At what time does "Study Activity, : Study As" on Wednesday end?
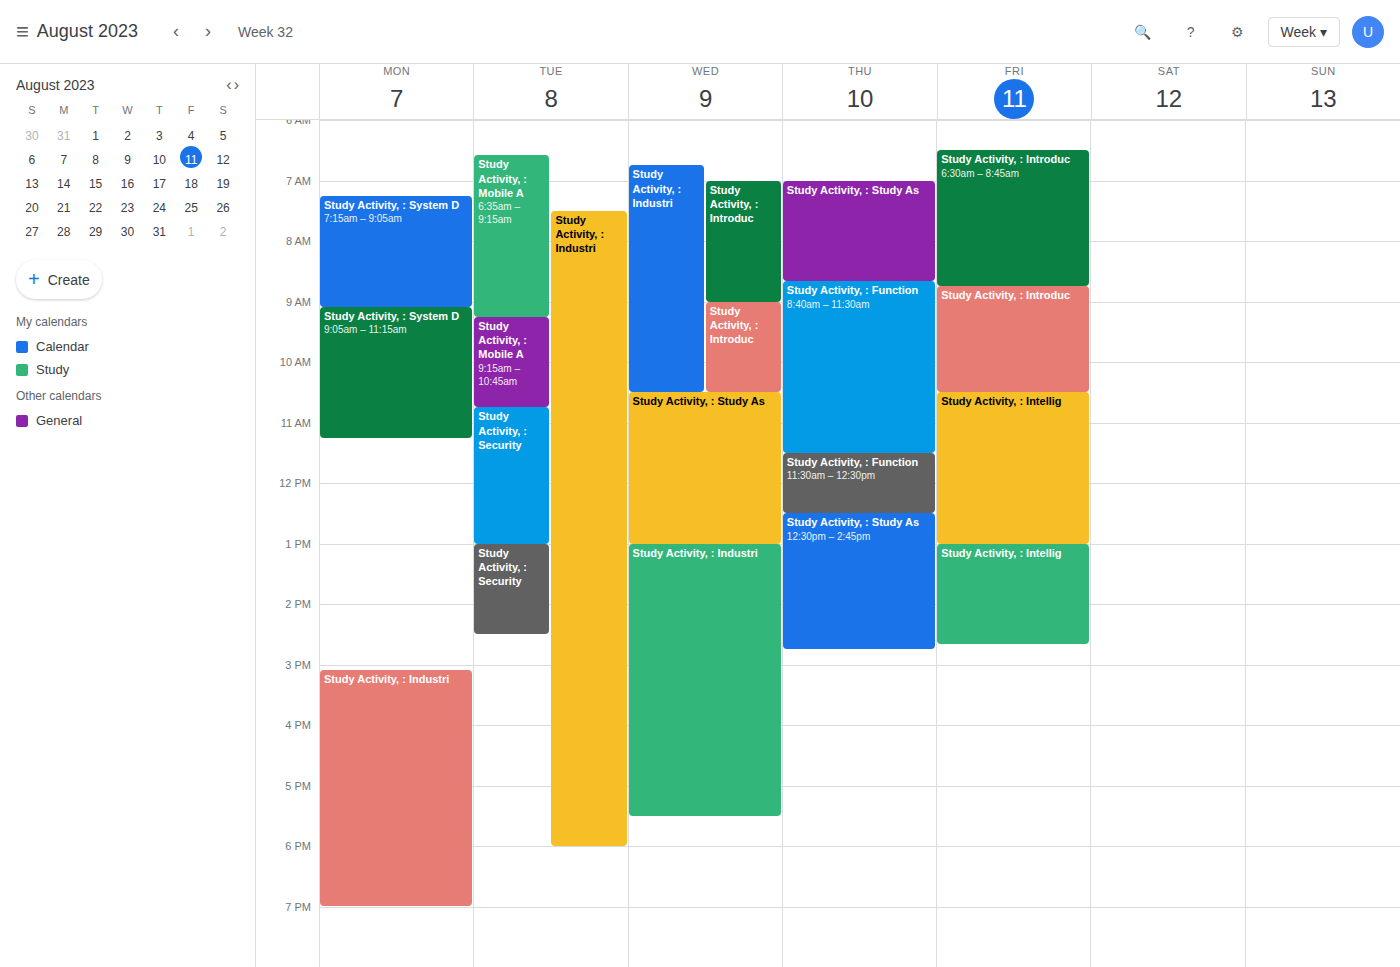
1:00 PM